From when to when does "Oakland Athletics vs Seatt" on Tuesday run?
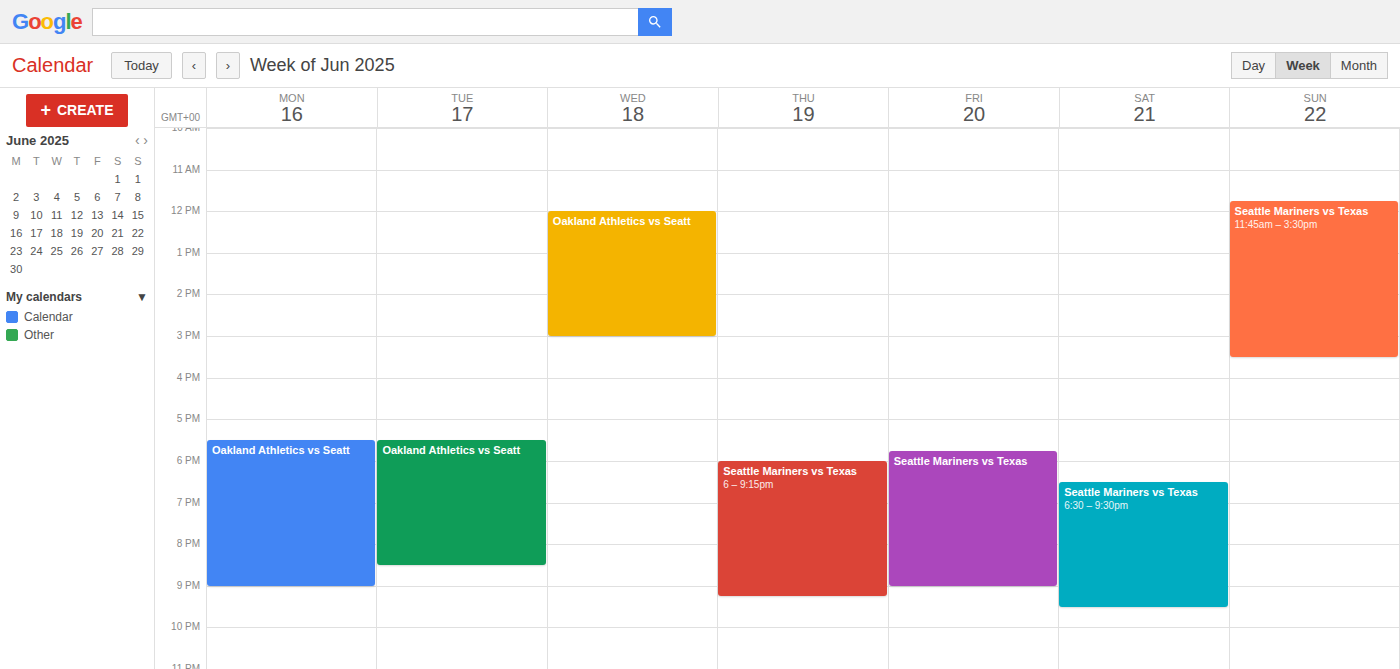
5:30 PM to 8:30 PM